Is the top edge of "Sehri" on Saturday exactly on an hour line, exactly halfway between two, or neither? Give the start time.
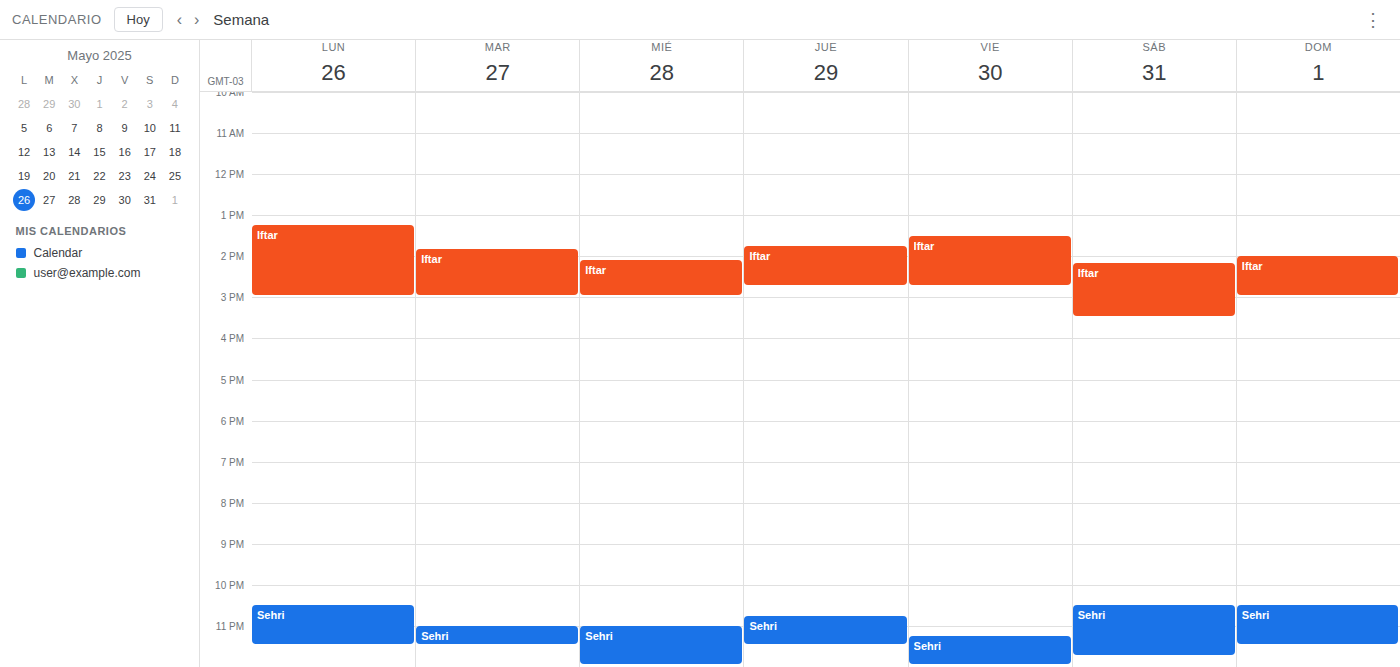
10:30 PM -- halfway between the 10 PM and 11 PM lines.